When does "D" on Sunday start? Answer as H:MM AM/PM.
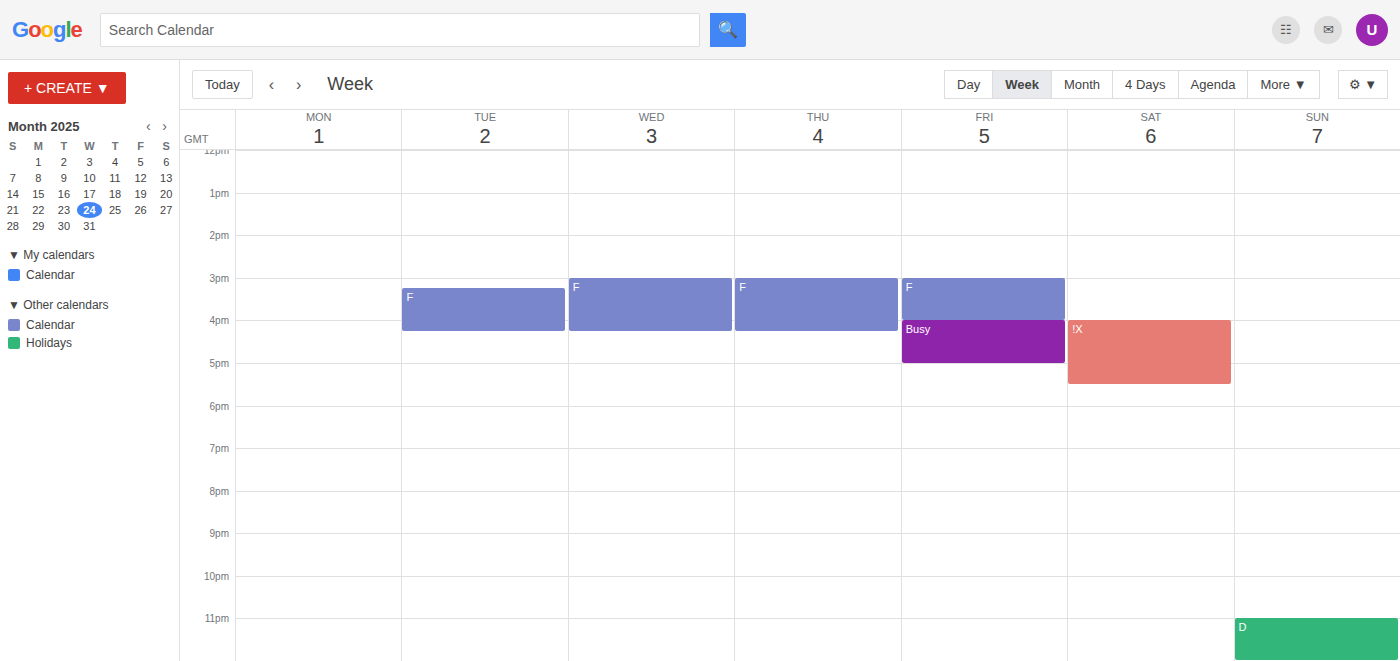
11:00 PM